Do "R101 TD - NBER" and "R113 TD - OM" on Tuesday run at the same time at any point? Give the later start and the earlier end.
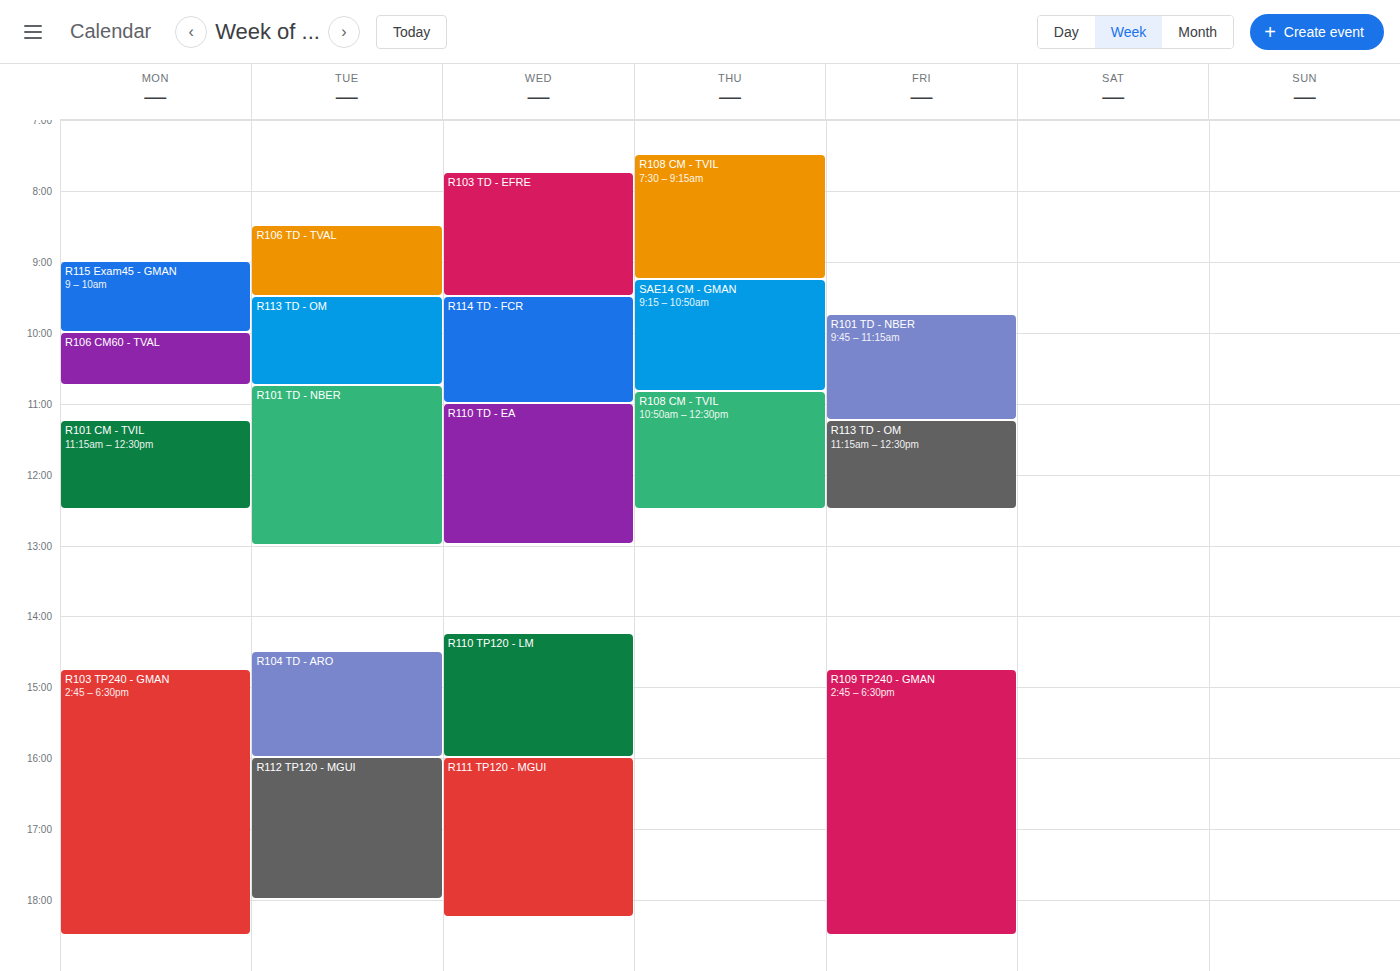
"R113 TD - OM" ends at 10:45 AM, exactly when "R101 TD - NBER" starts -- they touch but do not overlap.